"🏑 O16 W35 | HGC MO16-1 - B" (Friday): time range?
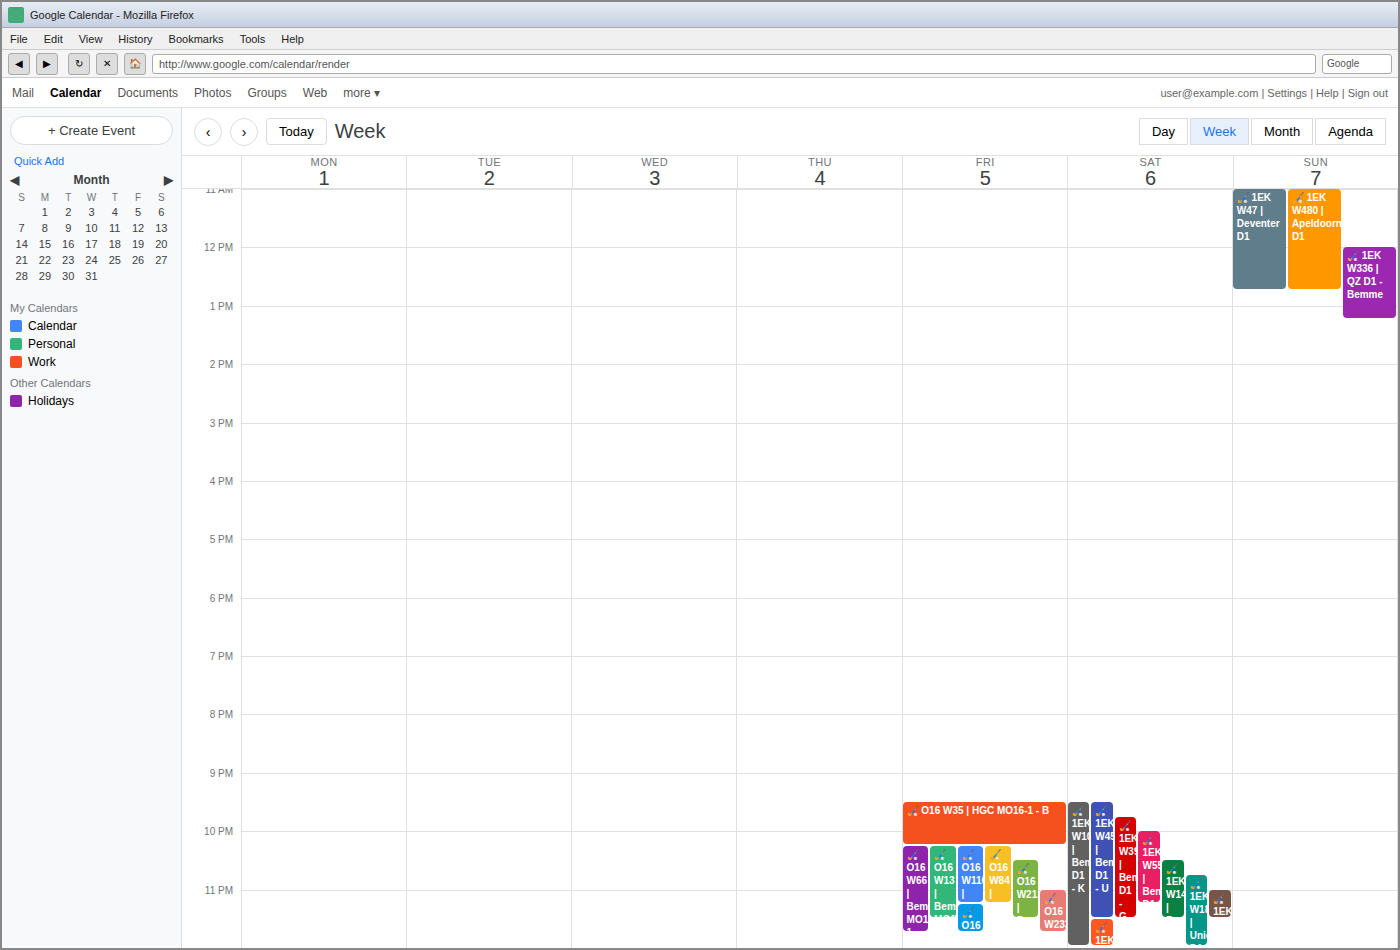
9:30 PM to 10:15 PM